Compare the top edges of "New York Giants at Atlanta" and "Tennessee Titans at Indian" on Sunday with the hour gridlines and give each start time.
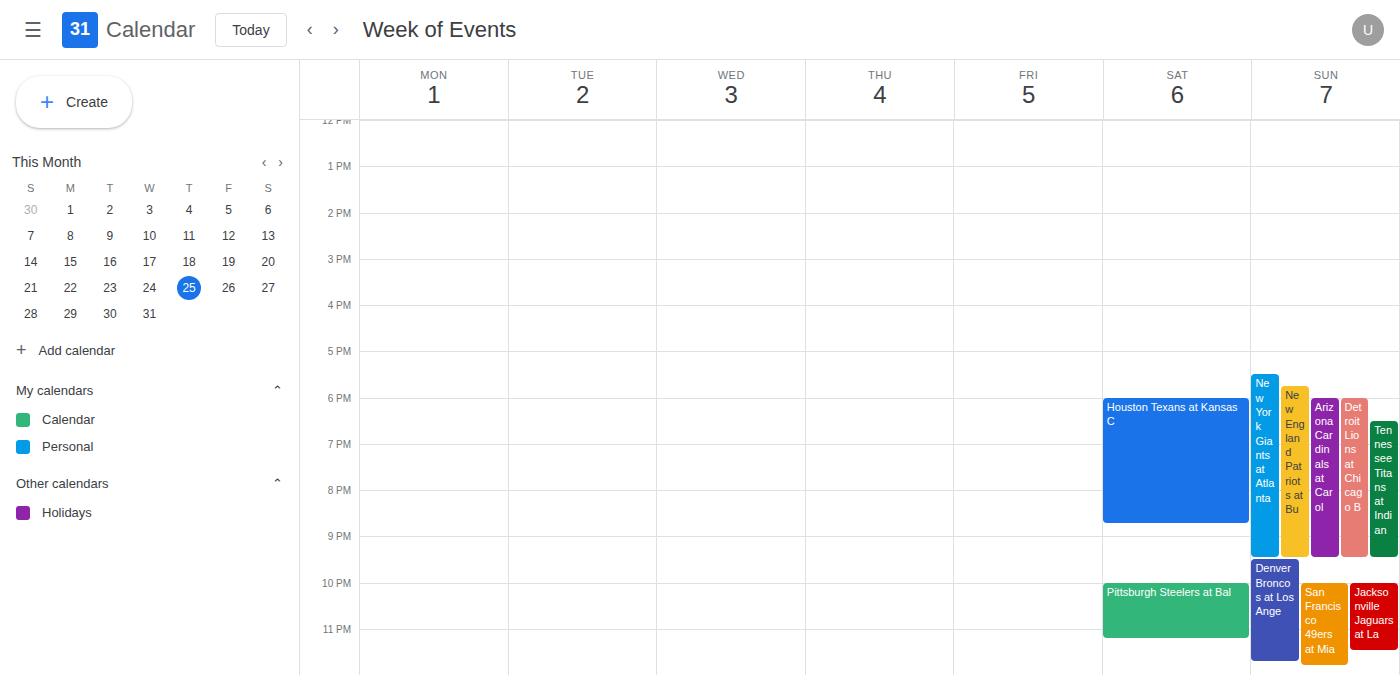
"New York Giants at Atlanta": 5:30 PM, halfway between the 5 PM and 6 PM lines. "Tennessee Titans at Indian": 6:30 PM, halfway between the 6 PM and 7 PM lines.